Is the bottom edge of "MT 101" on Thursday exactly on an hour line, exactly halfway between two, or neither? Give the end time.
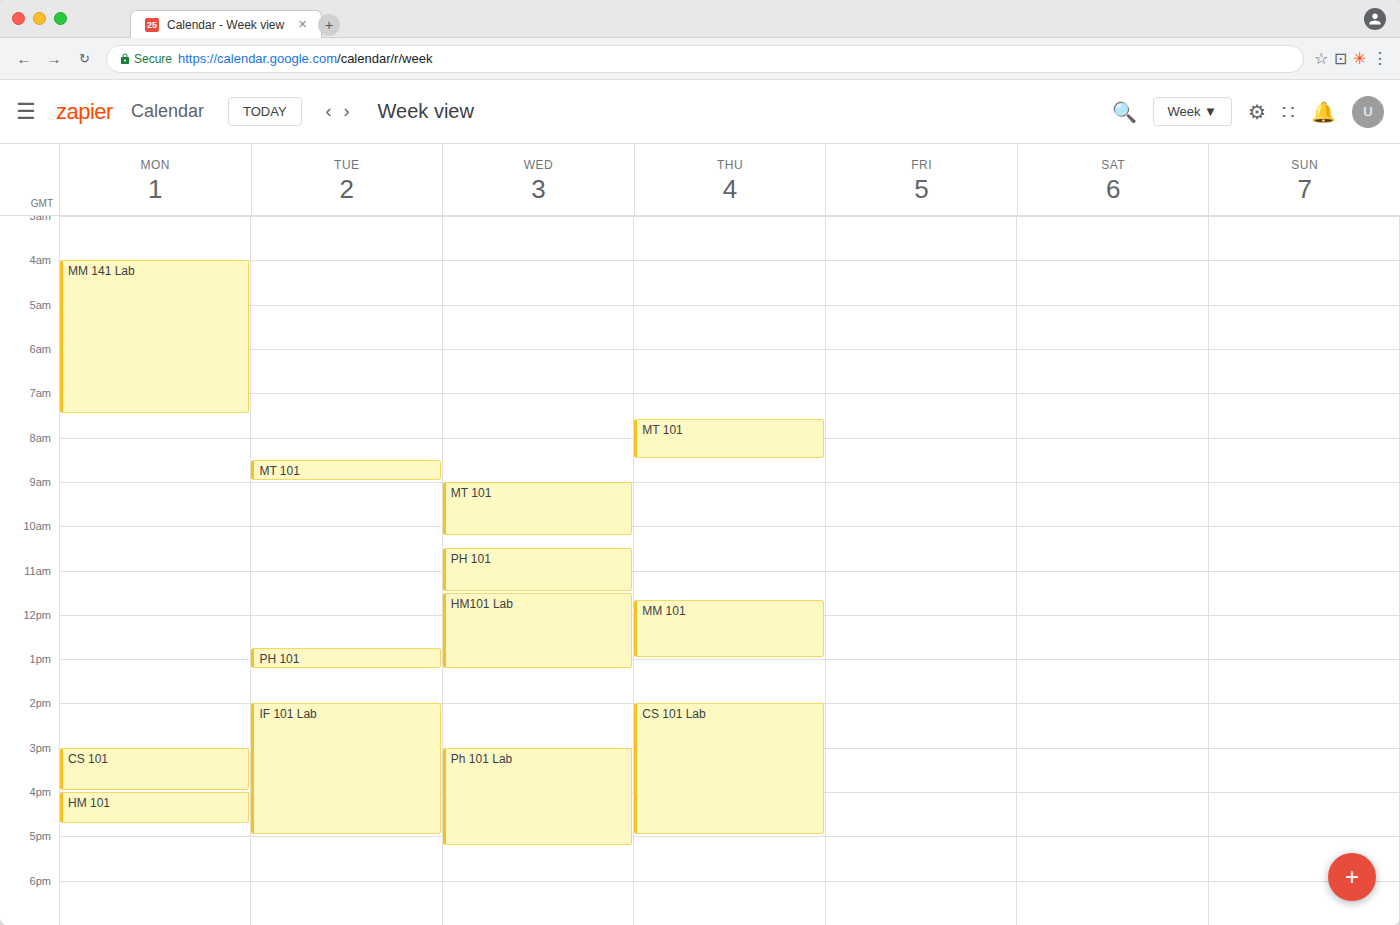
8:30 AM -- halfway between the 8 AM and 9 AM lines.